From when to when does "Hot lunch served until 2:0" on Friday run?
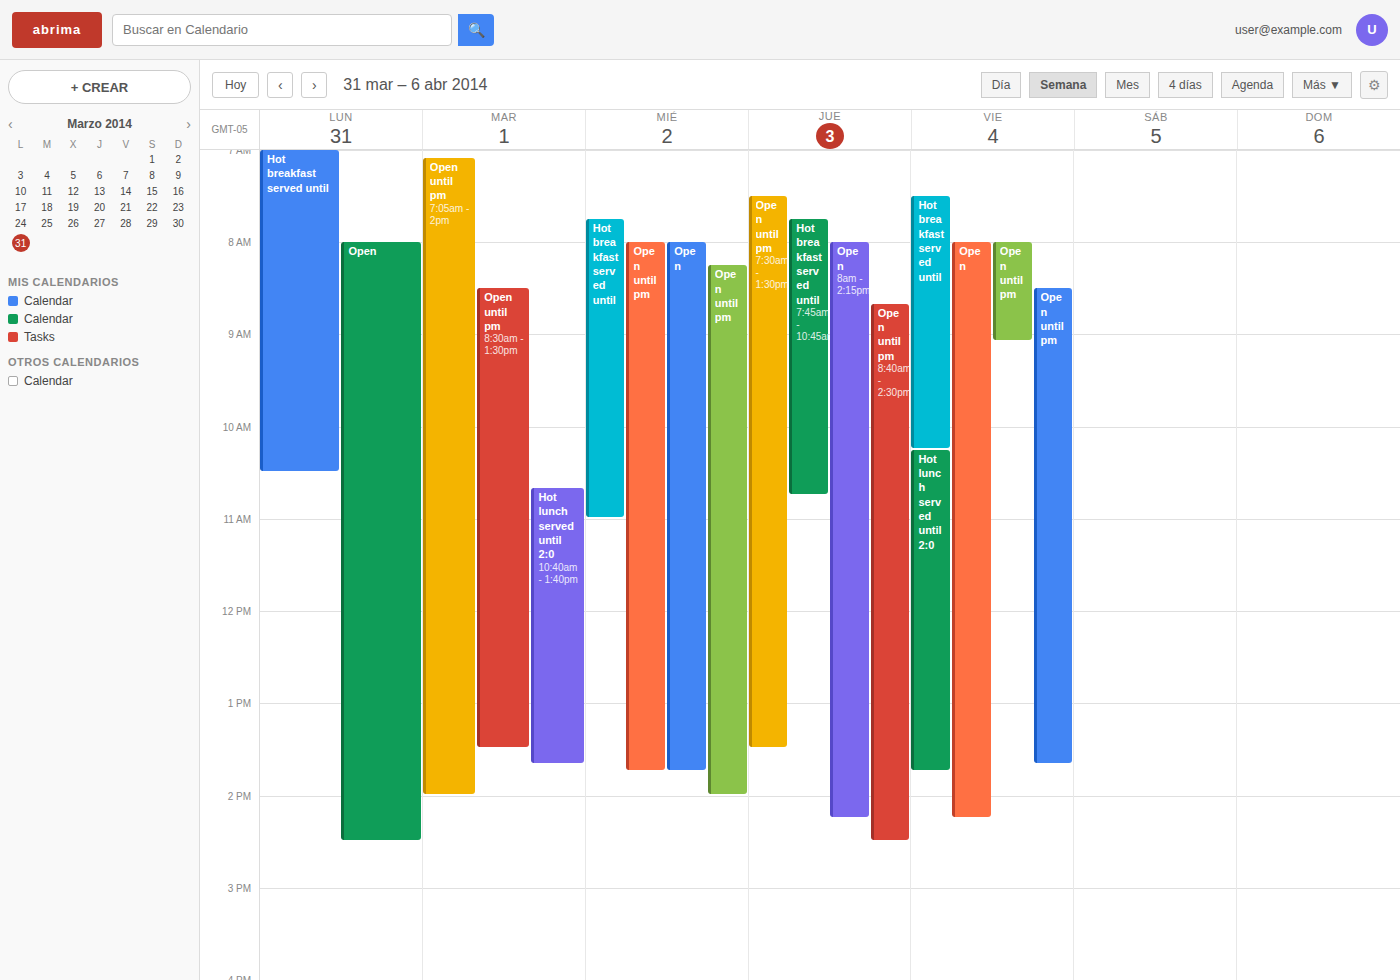
10:15 AM to 1:45 PM